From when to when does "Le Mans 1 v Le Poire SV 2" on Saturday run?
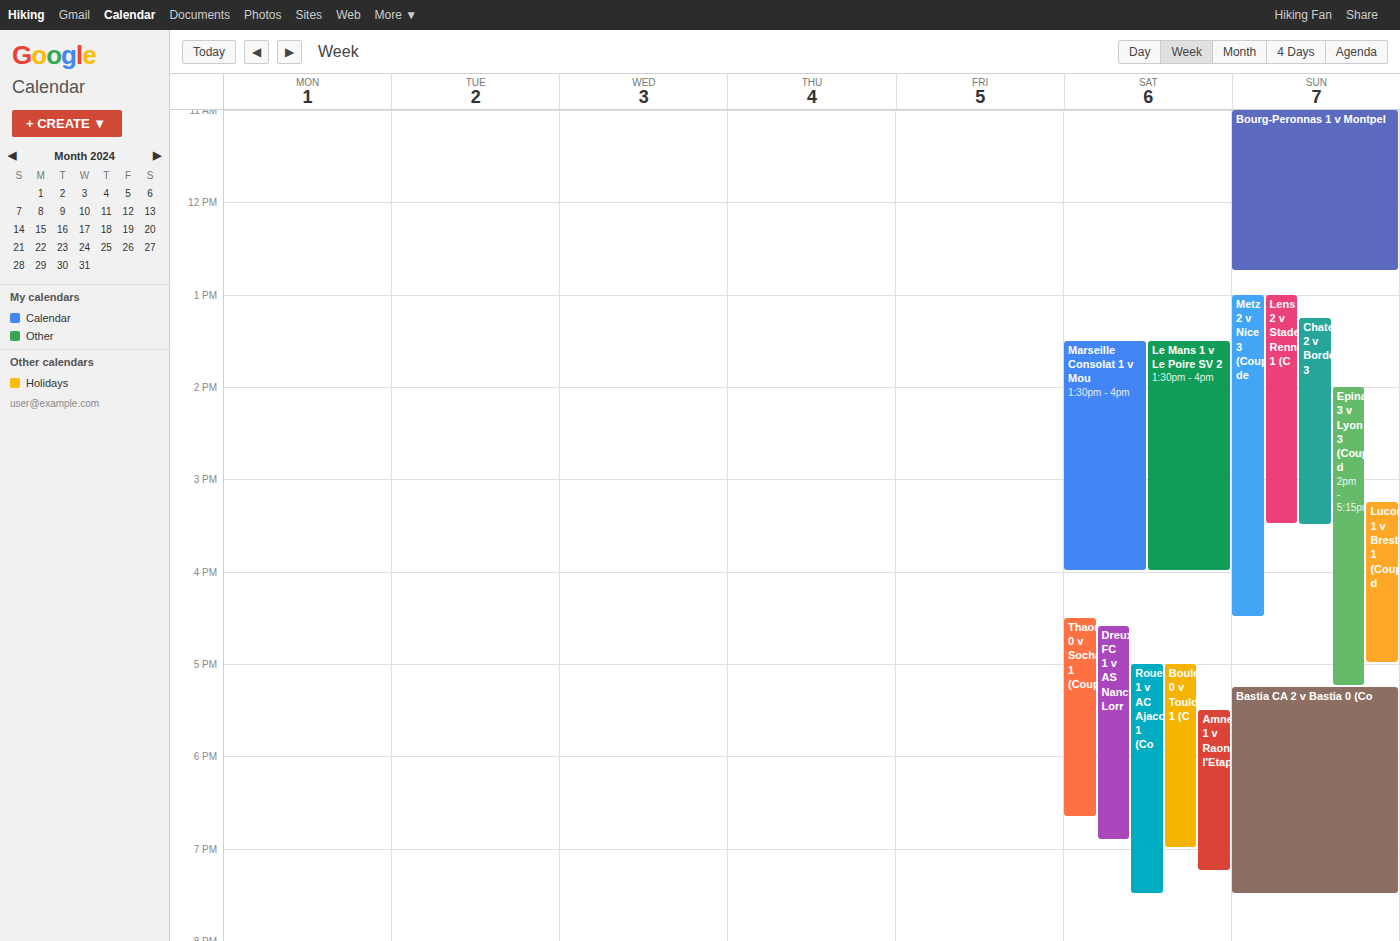
1:30 PM to 4:00 PM